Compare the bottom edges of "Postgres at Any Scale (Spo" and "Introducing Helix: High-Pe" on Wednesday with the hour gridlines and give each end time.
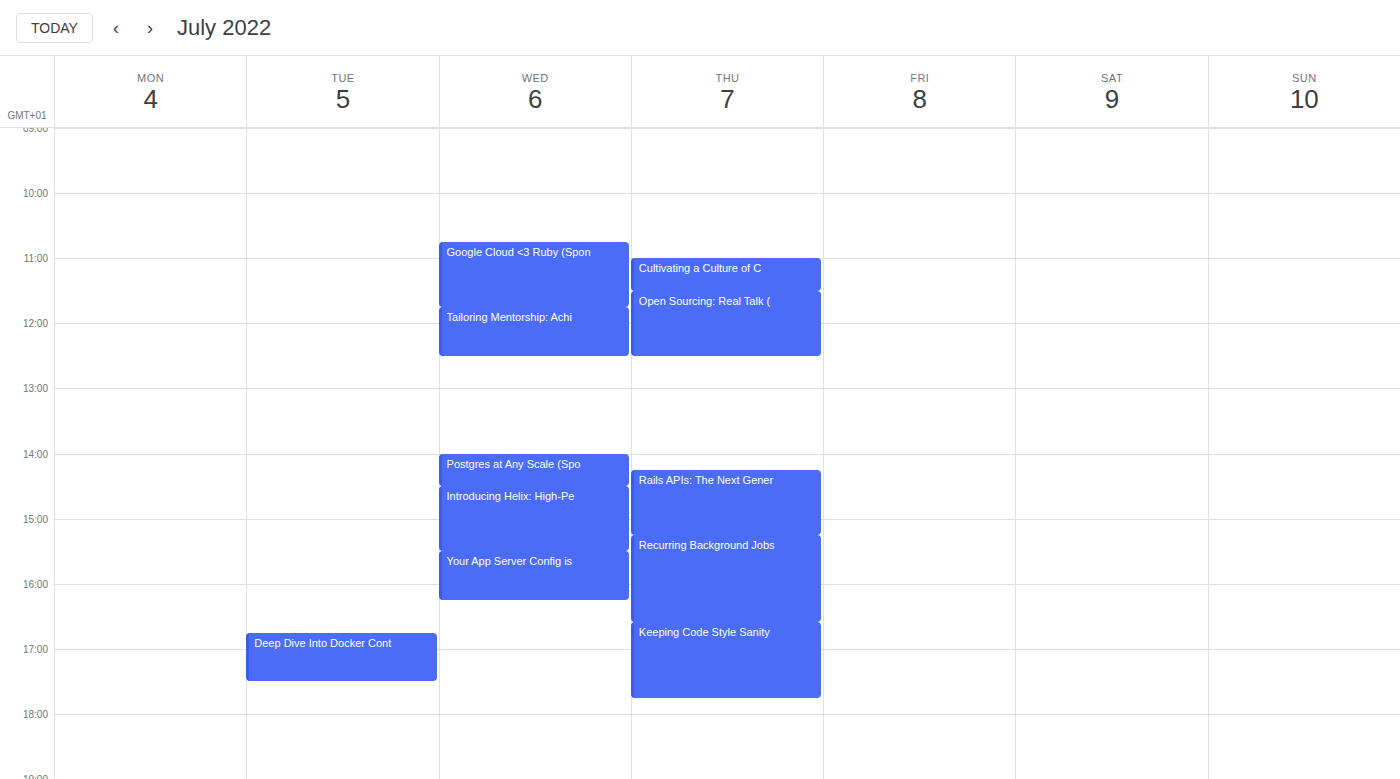
"Postgres at Any Scale (Spo": 2:30 PM, halfway between the 2 PM and 3 PM lines. "Introducing Helix: High-Pe": 3:30 PM, halfway between the 3 PM and 4 PM lines.